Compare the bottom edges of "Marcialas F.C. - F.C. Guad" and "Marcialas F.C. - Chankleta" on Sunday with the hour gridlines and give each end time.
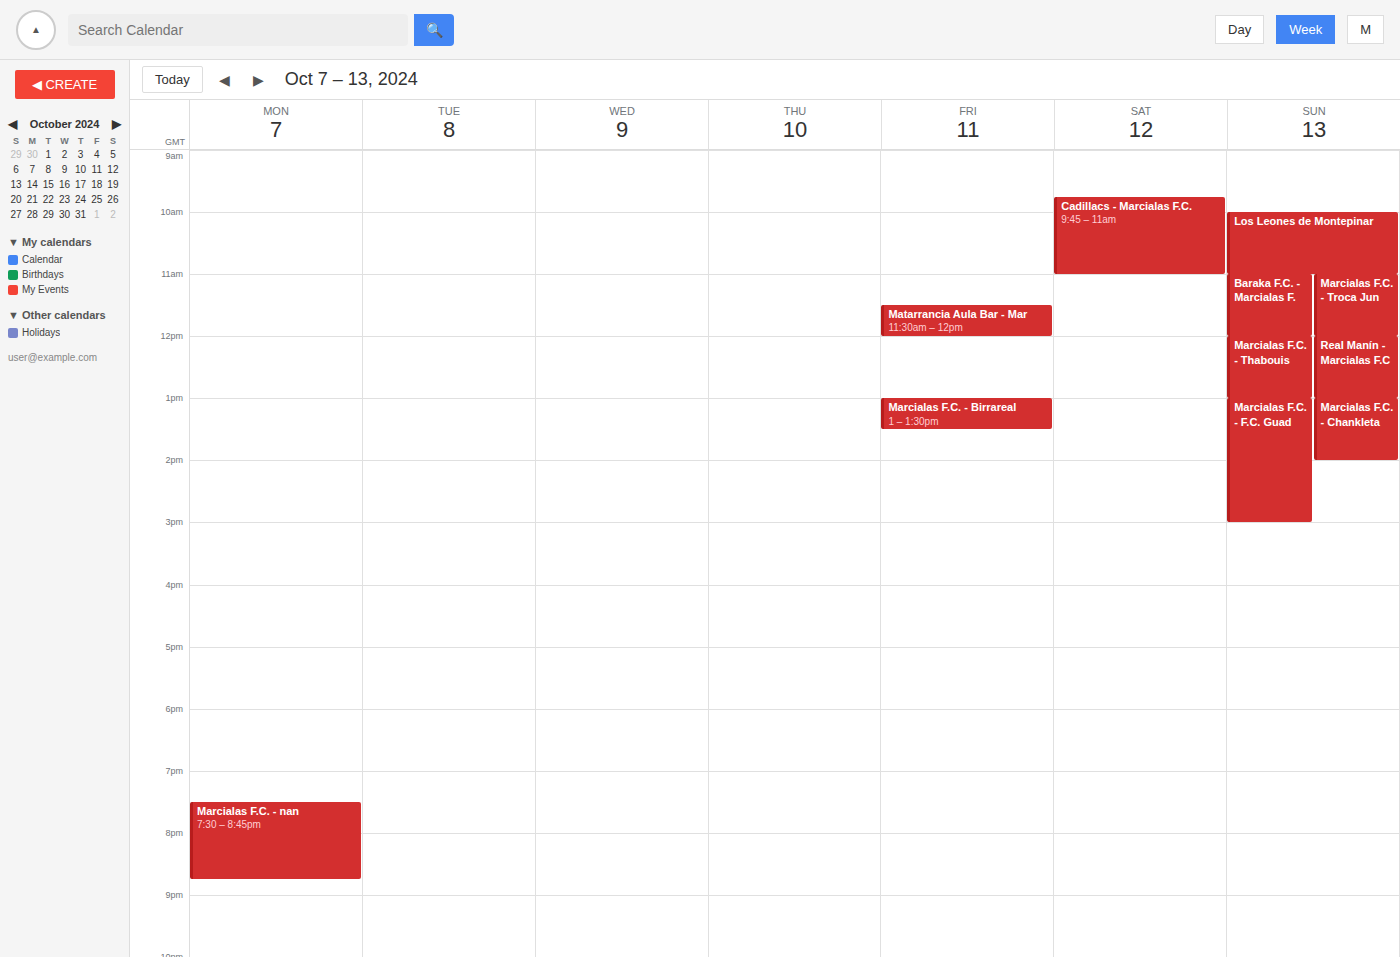
"Marcialas F.C. - F.C. Guad": 3:00 PM, exactly on the 3 PM line. "Marcialas F.C. - Chankleta": 2:00 PM, exactly on the 2 PM line.